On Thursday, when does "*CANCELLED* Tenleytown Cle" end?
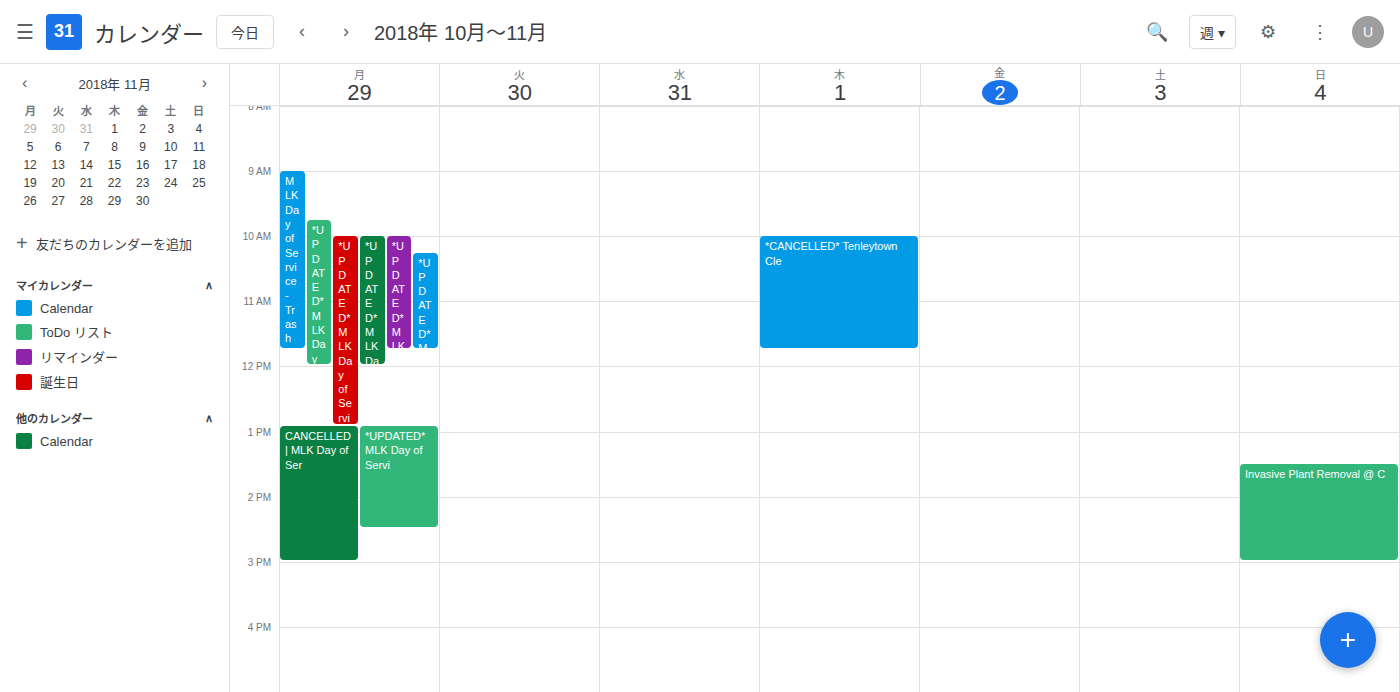
11:45 AM